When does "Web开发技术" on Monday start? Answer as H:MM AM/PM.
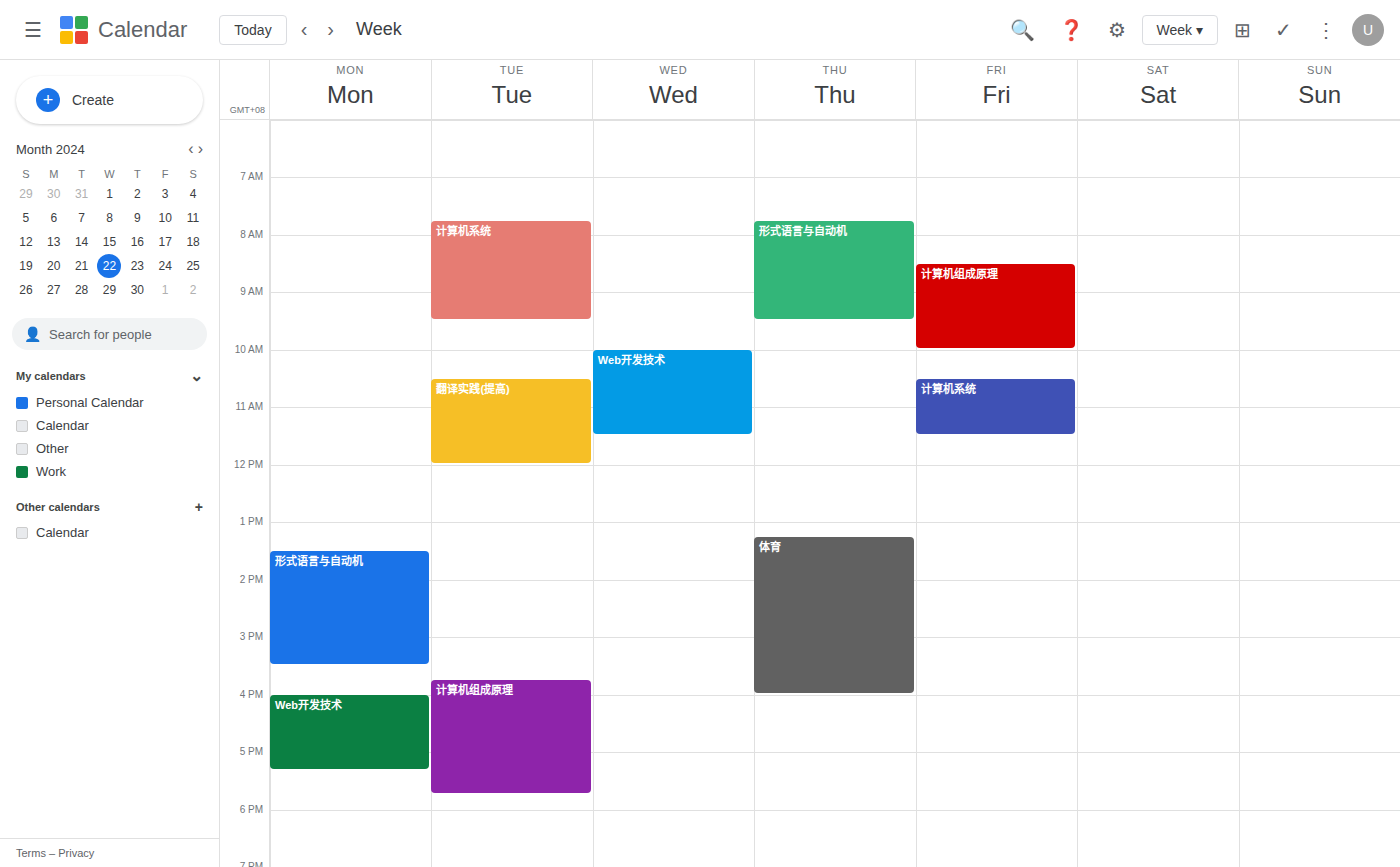
4:00 PM